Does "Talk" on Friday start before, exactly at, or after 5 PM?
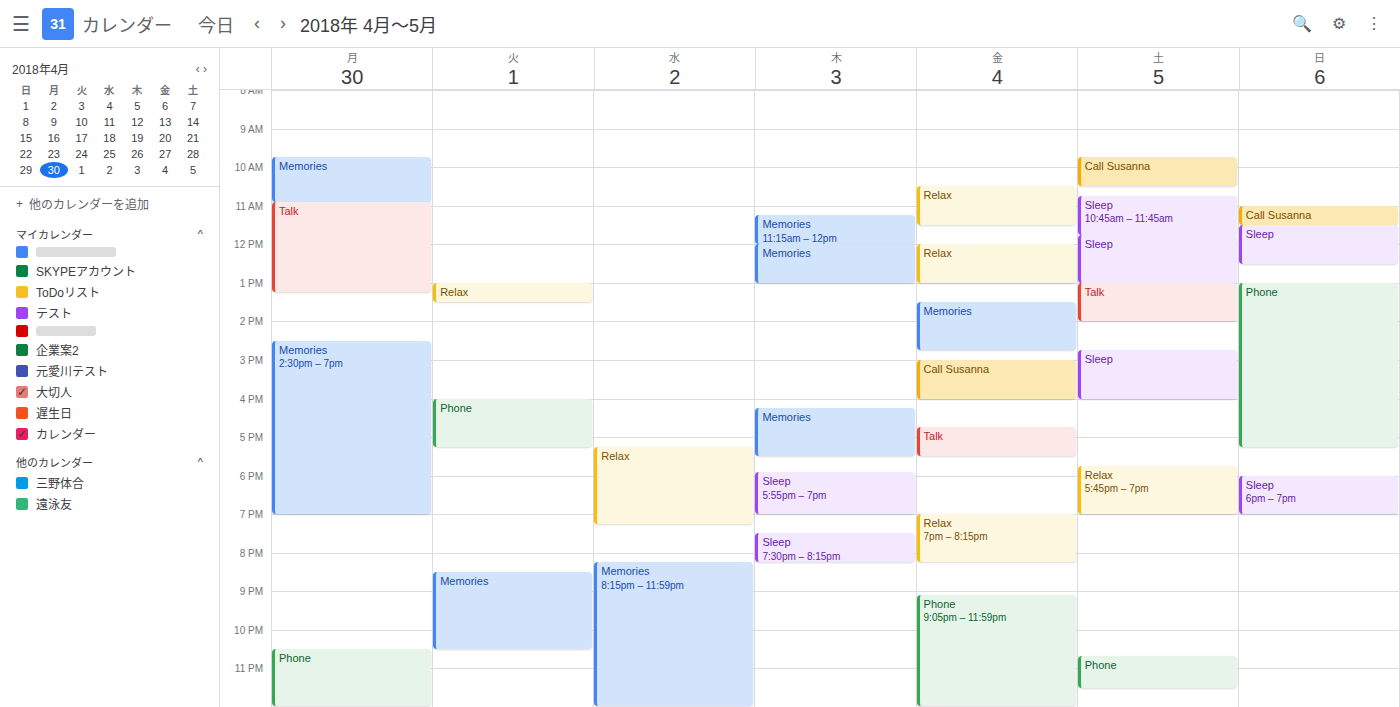
4:45 PM -- before 5 PM, 15 minutes above the 5 PM line.